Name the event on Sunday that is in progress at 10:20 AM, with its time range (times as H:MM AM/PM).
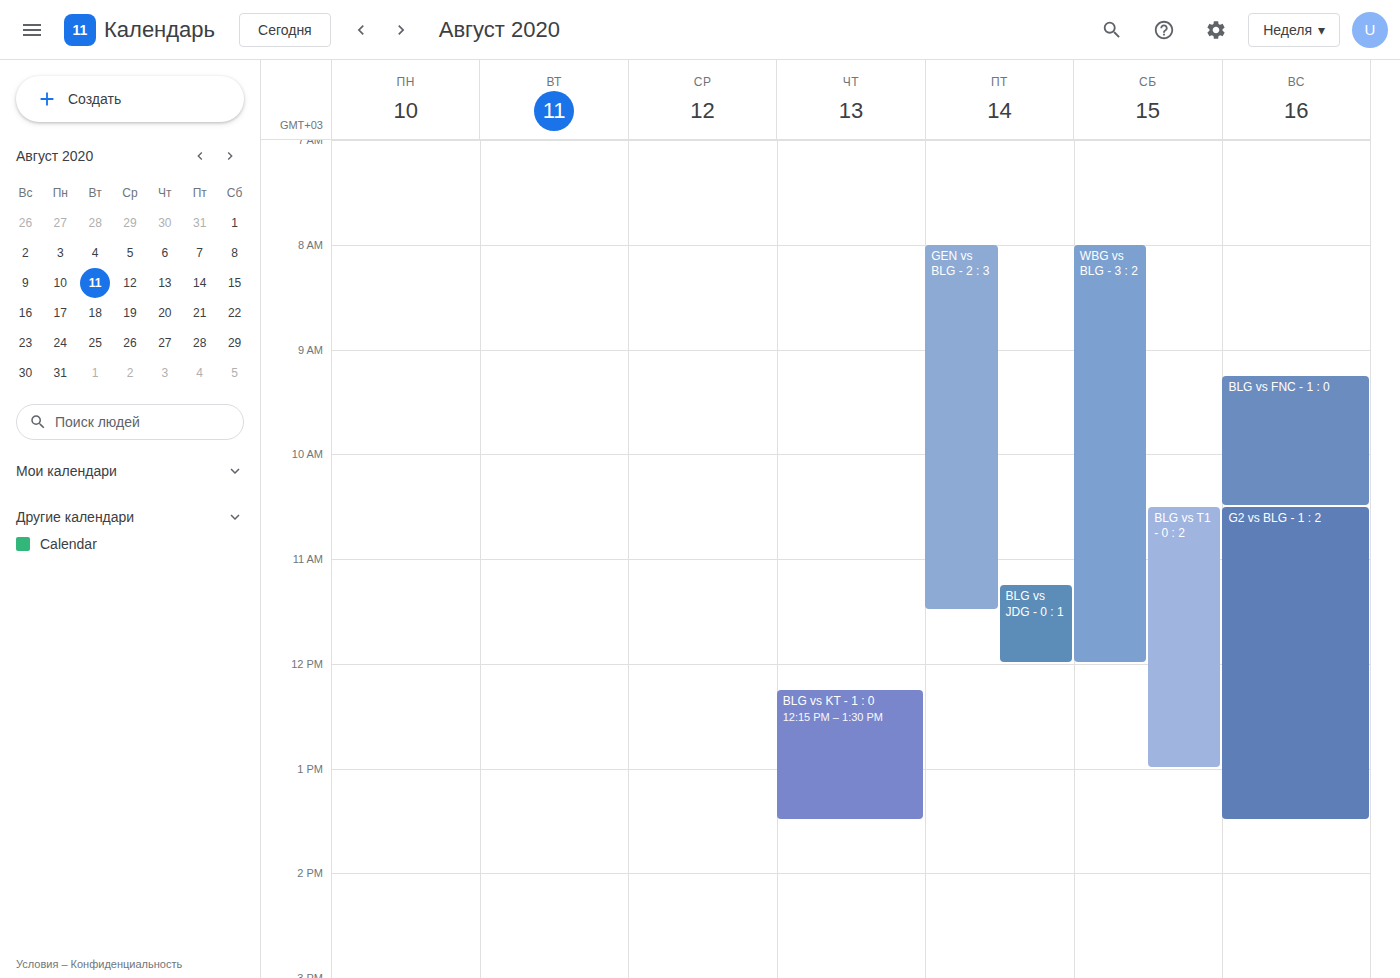
"BLG vs FNC - 1 : 0", 9:15 AM to 10:30 AM